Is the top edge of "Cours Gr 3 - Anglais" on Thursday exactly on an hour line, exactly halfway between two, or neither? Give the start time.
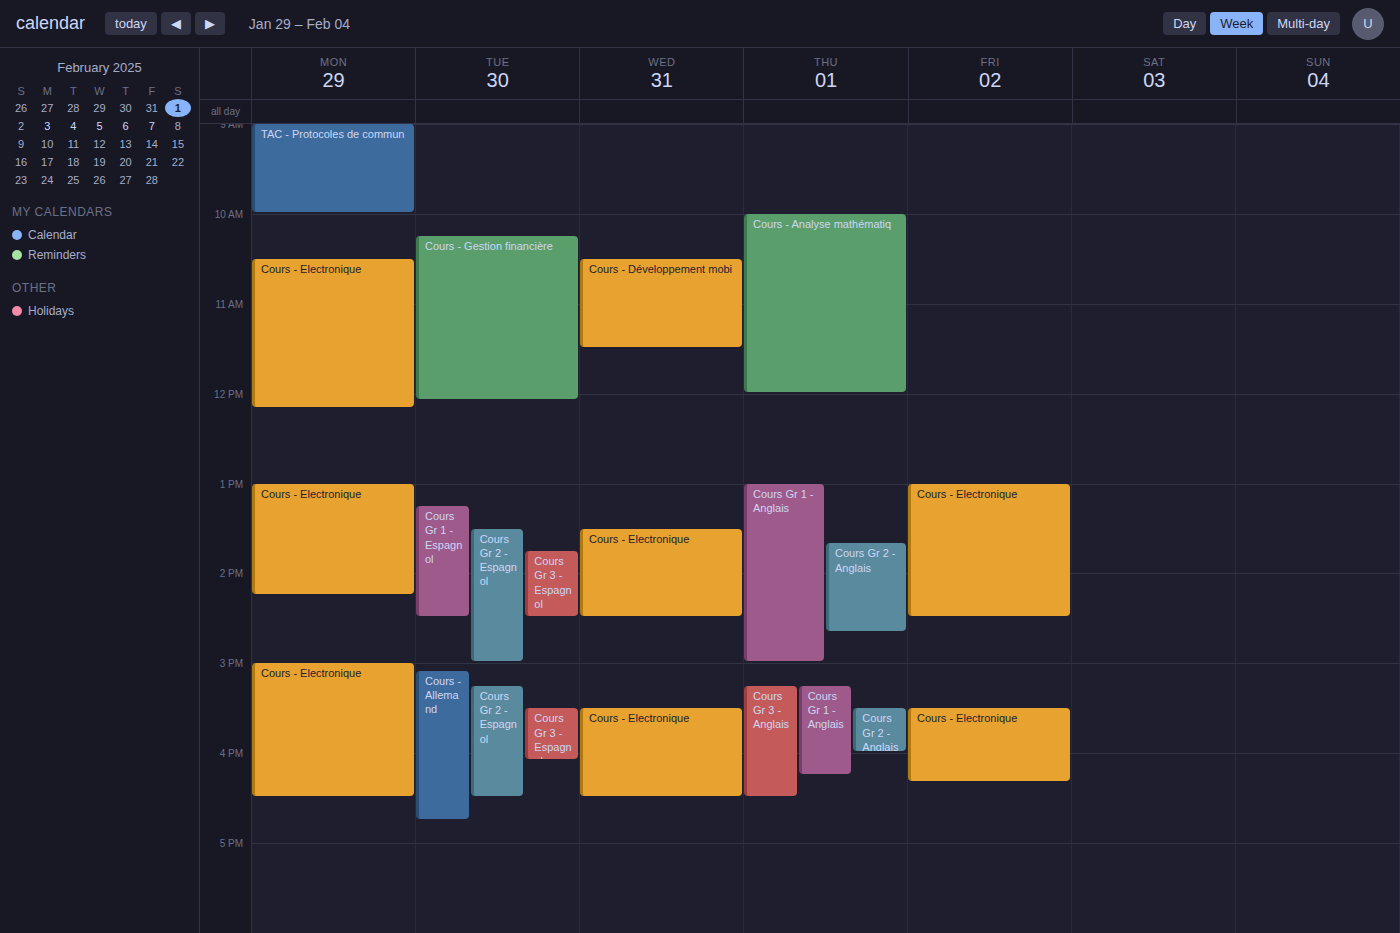
3:15 PM -- neither: a quarter of the way from the 3 PM line to the 4 PM line.